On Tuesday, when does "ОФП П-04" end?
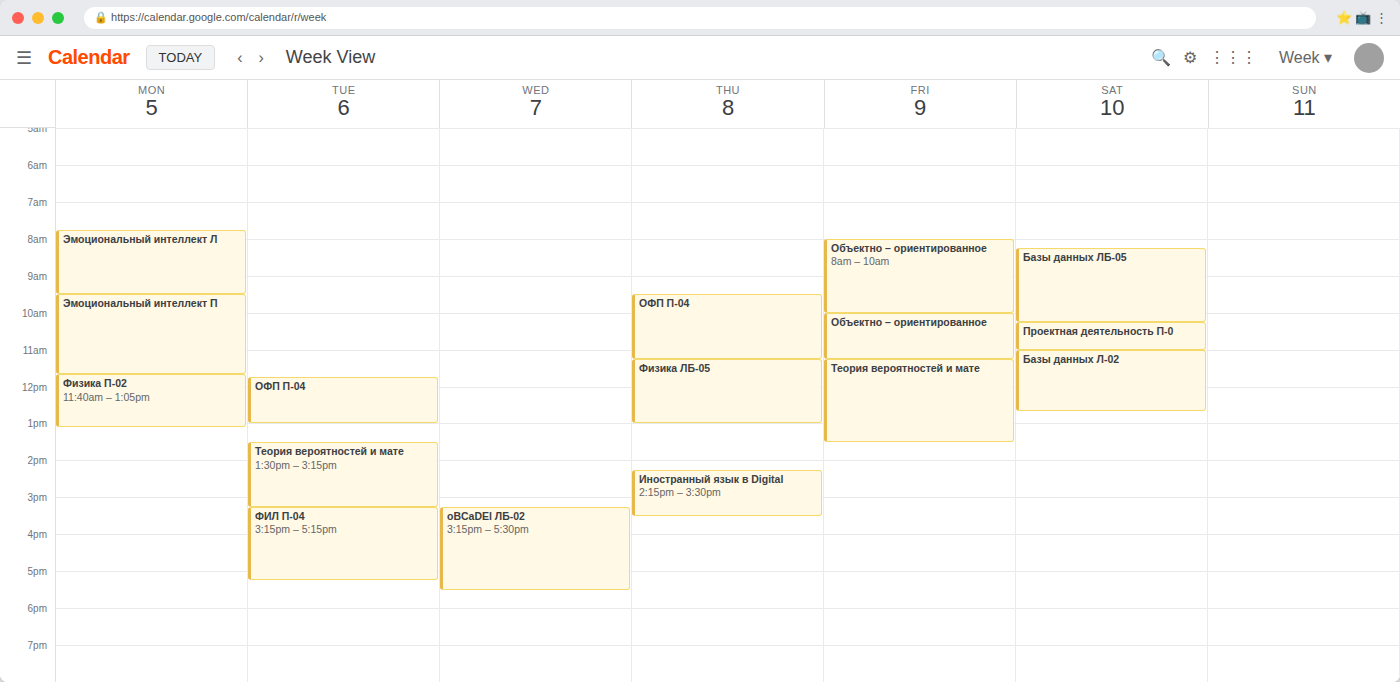
1:00 PM